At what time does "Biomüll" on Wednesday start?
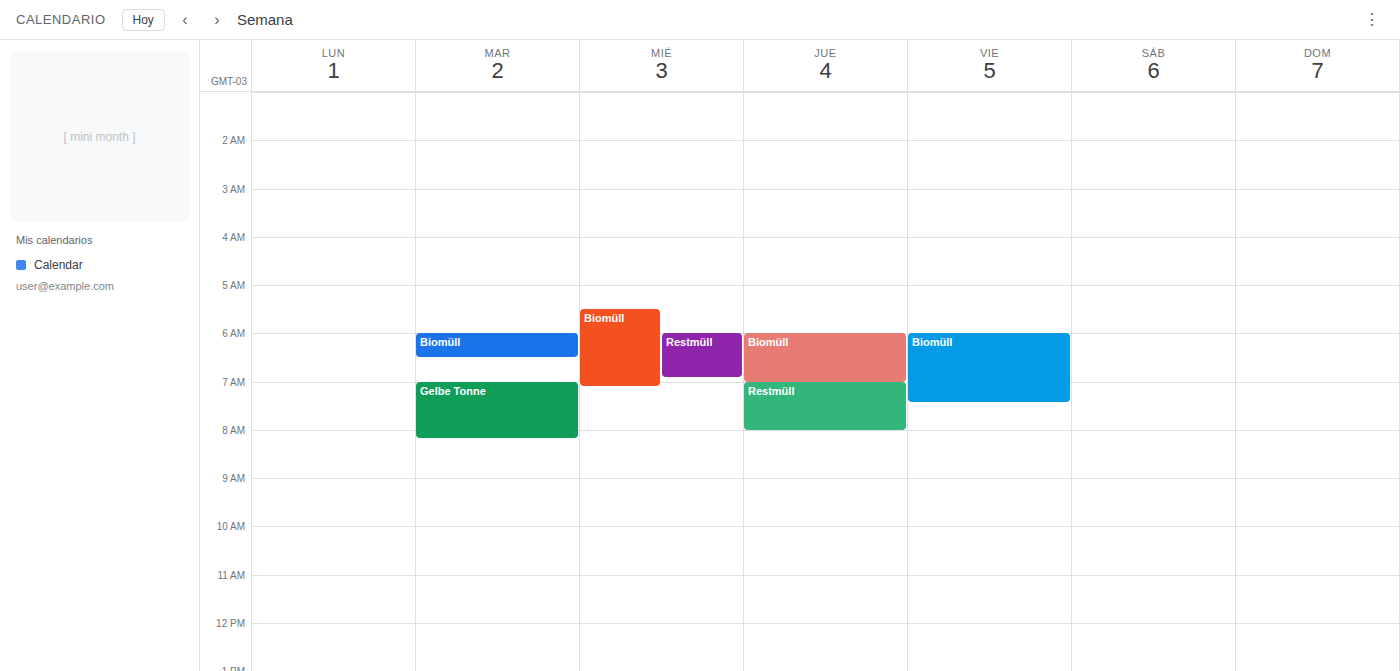
5:30 AM